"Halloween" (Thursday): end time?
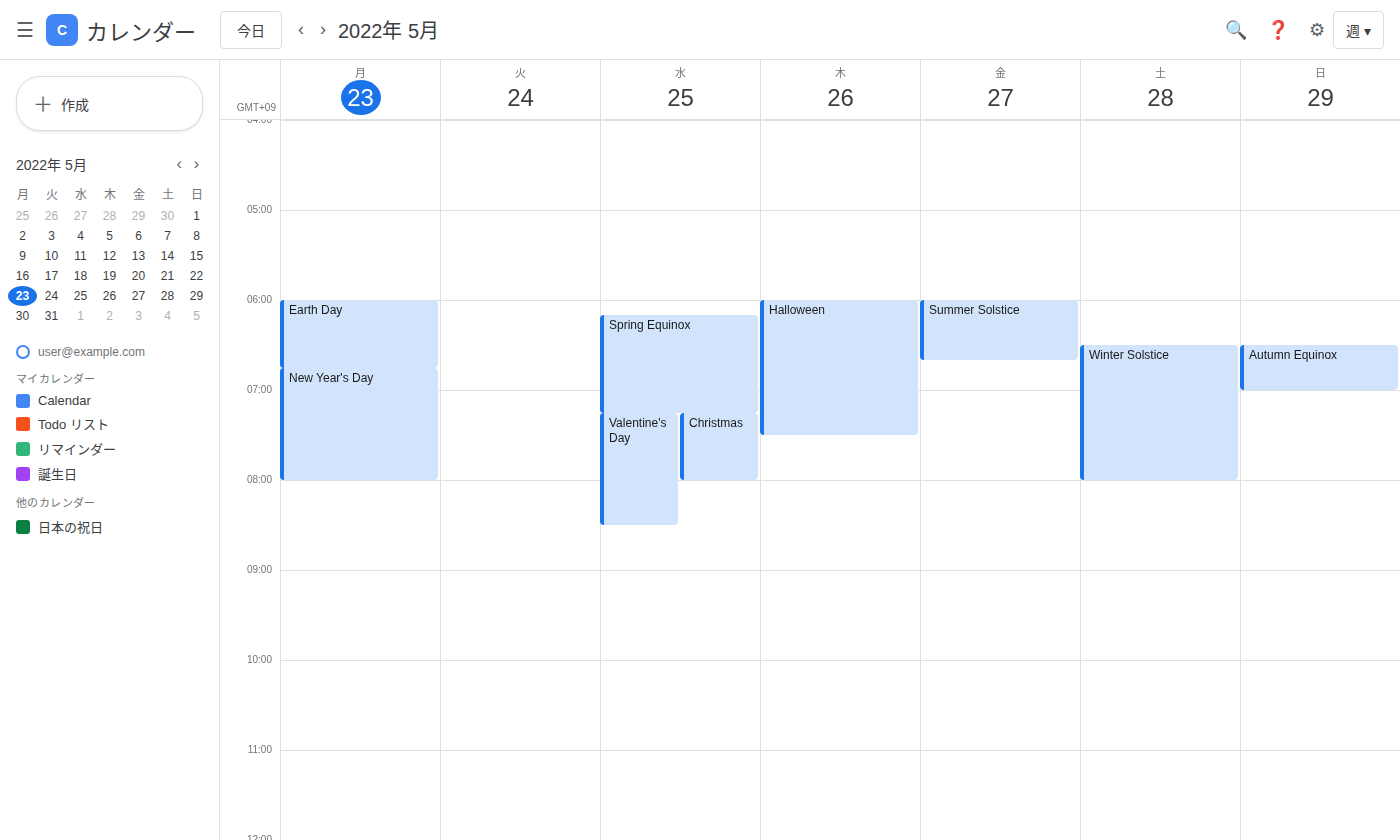
7:30 AM